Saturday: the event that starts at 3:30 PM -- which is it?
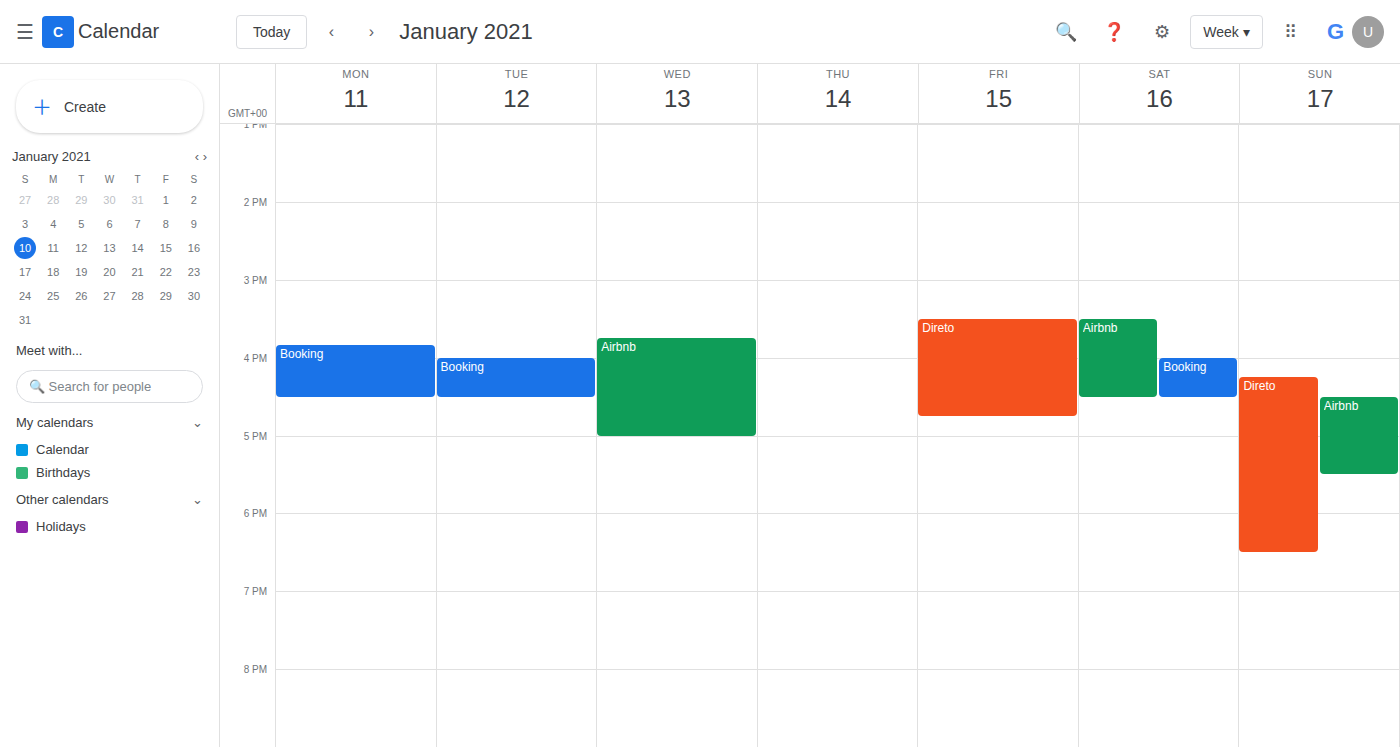
"Airbnb"